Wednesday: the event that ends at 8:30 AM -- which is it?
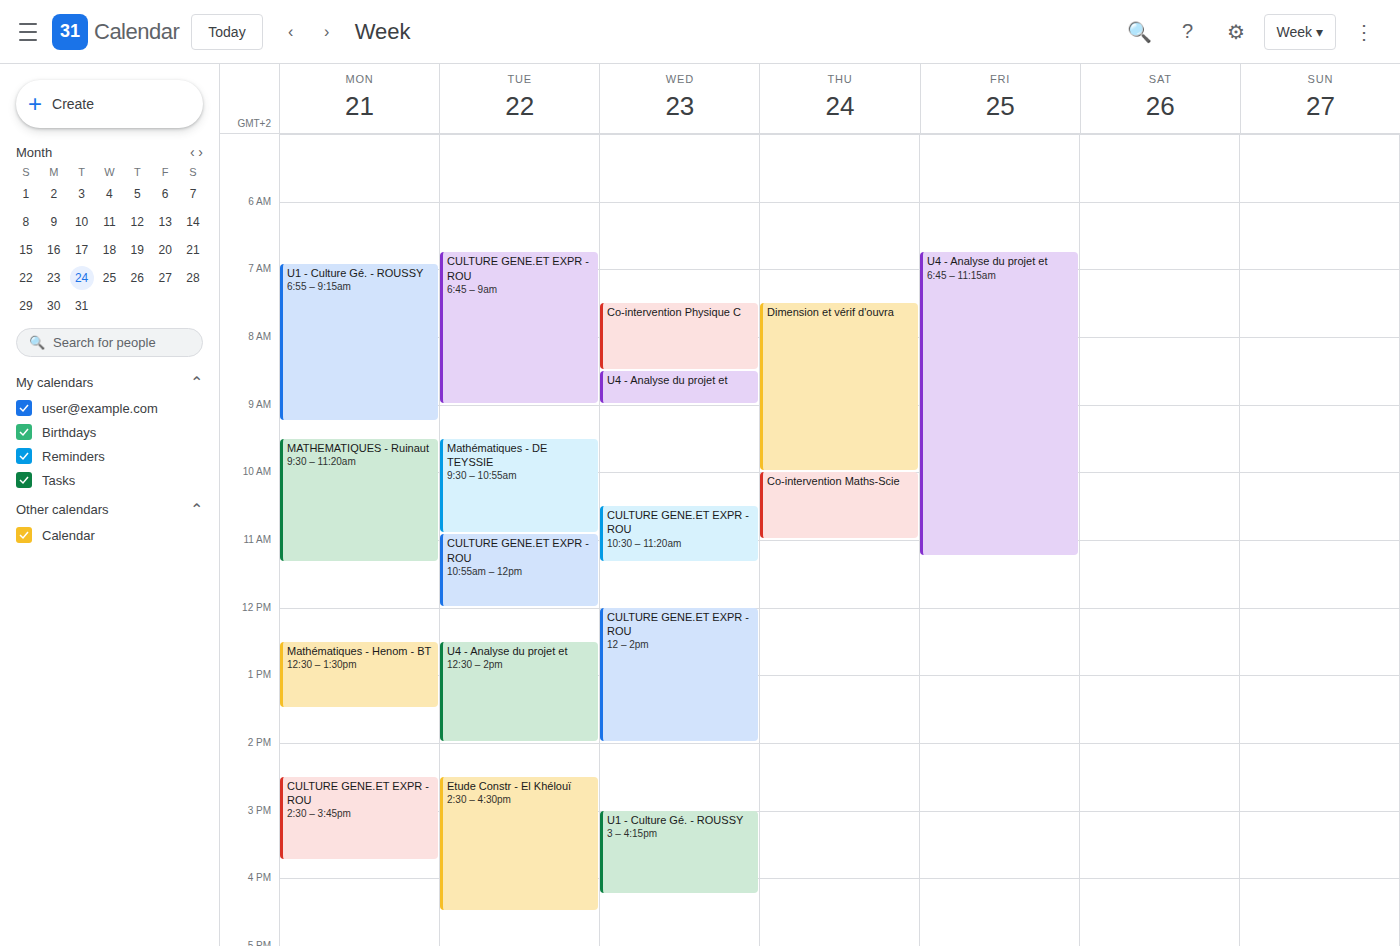
"Co-intervention Physique C"